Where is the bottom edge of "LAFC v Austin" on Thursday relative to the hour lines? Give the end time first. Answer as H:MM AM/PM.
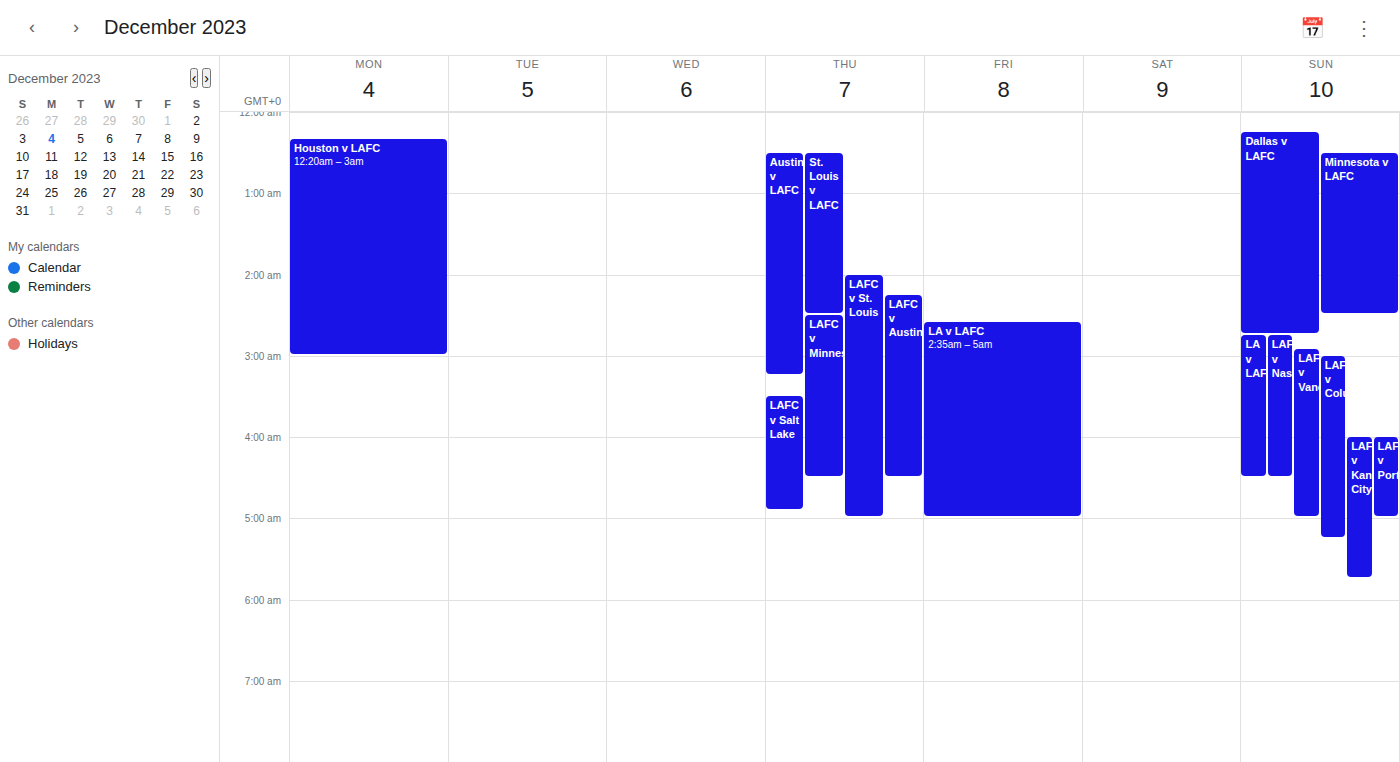
4:30 AM -- halfway between the 4 AM and 5 AM lines.